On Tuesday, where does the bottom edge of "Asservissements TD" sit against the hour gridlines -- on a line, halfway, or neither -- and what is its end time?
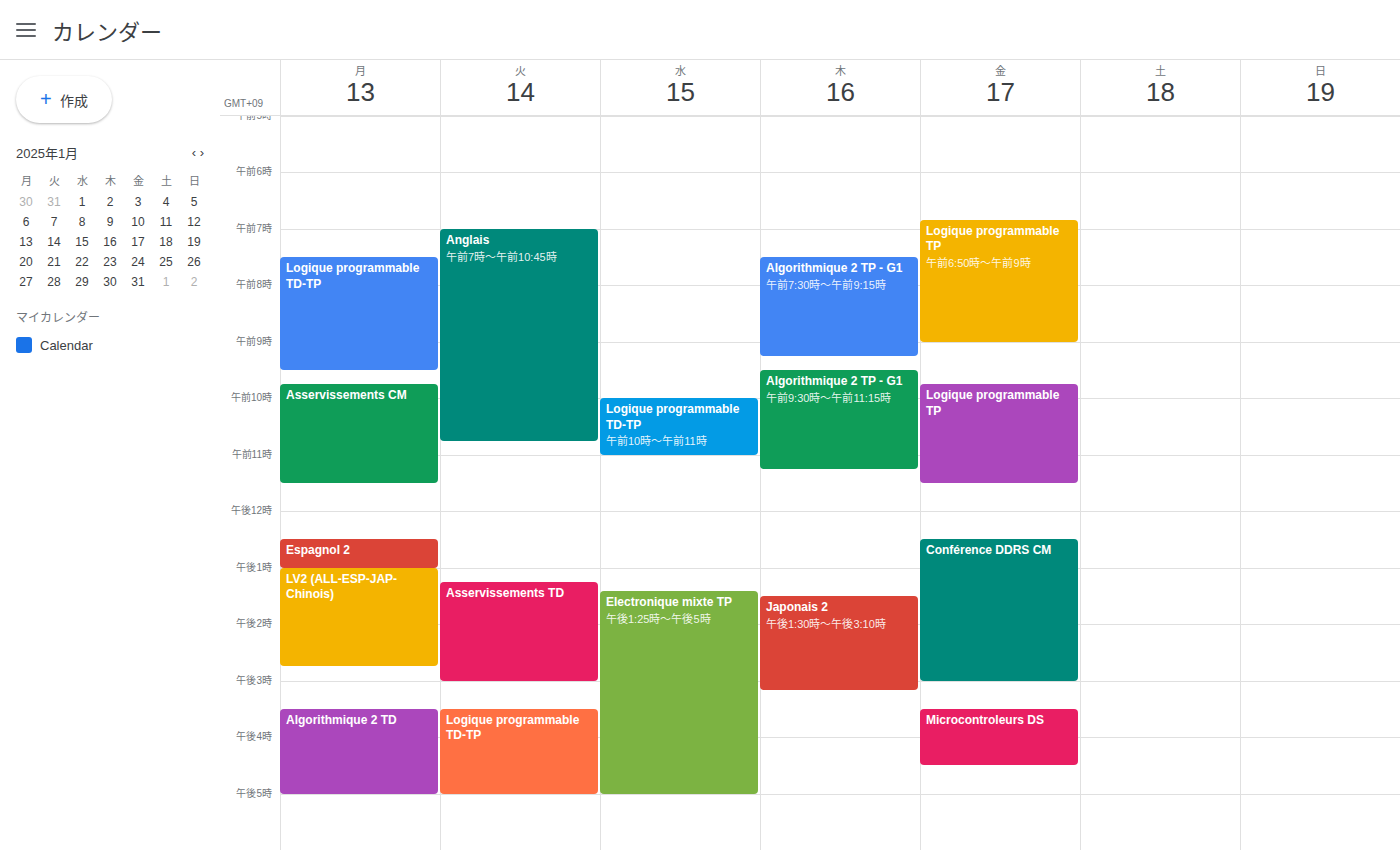
3:00 PM -- exactly on the 3 PM line.